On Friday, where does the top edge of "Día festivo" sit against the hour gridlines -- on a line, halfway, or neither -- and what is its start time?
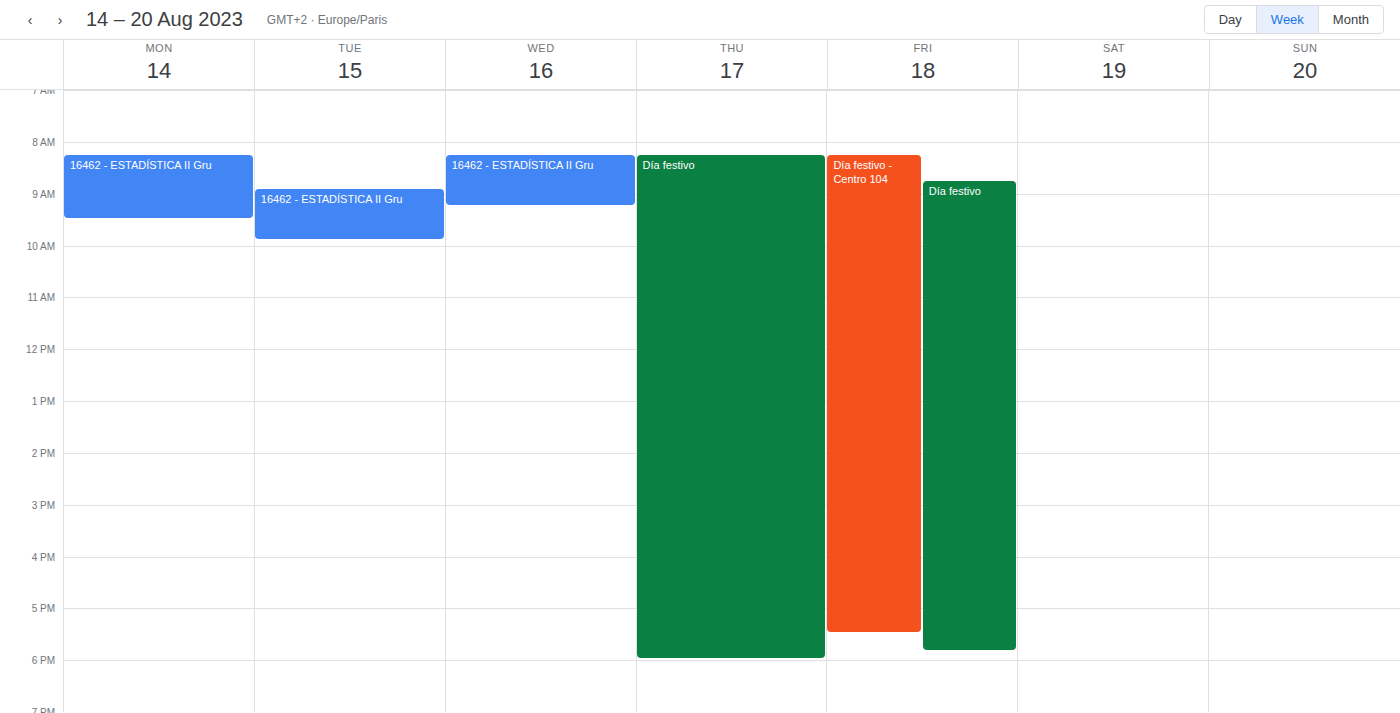
08:45 -- neither: three quarters of the way from the 08:00 line to the 09:00 line.